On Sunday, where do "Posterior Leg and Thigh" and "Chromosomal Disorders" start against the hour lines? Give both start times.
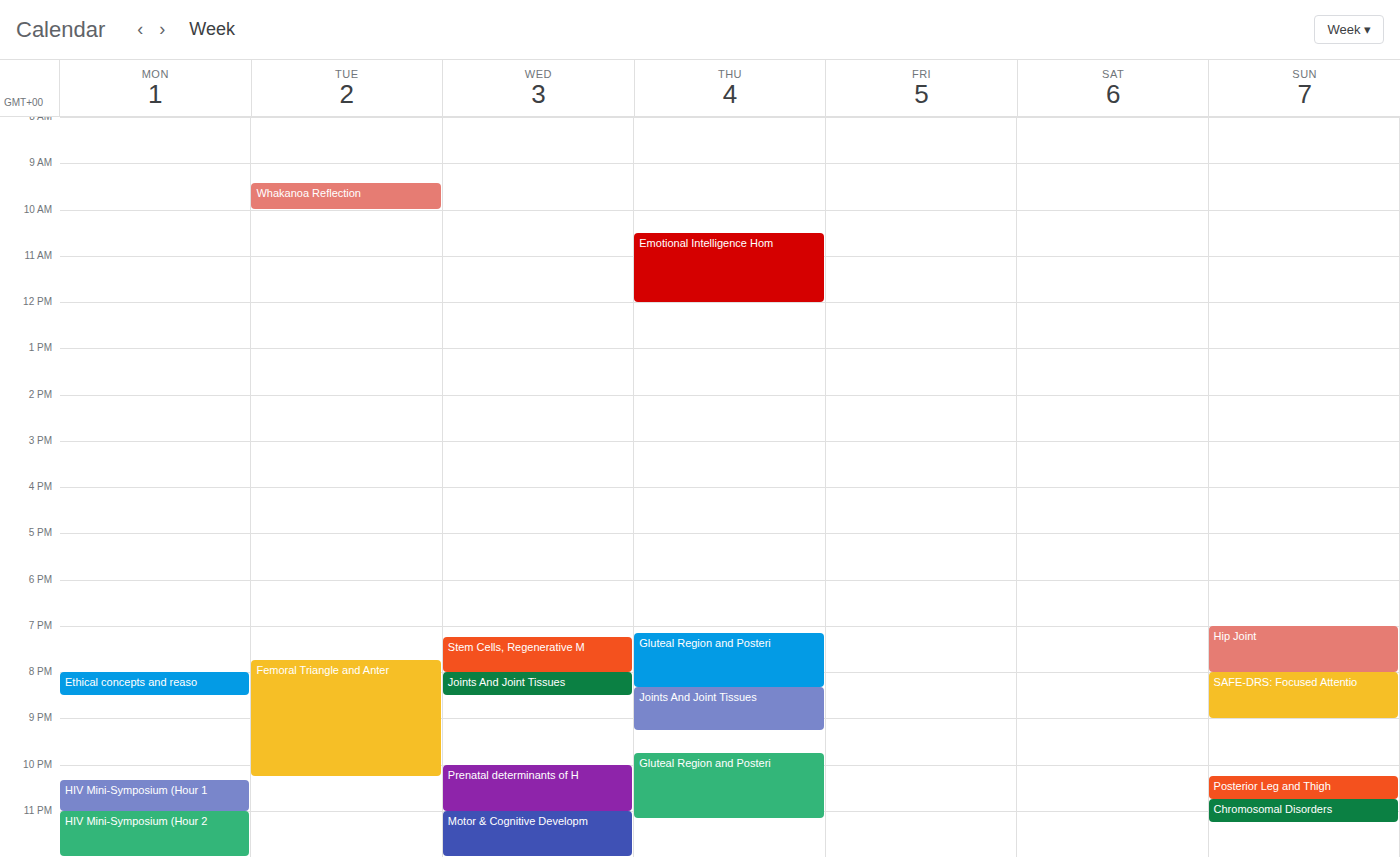
"Posterior Leg and Thigh": 10:15 PM, neither: a quarter of the way from the 10 PM line to the 11 PM line. "Chromosomal Disorders": 10:45 PM, neither: three quarters of the way from the 10 PM line to the 11 PM line.